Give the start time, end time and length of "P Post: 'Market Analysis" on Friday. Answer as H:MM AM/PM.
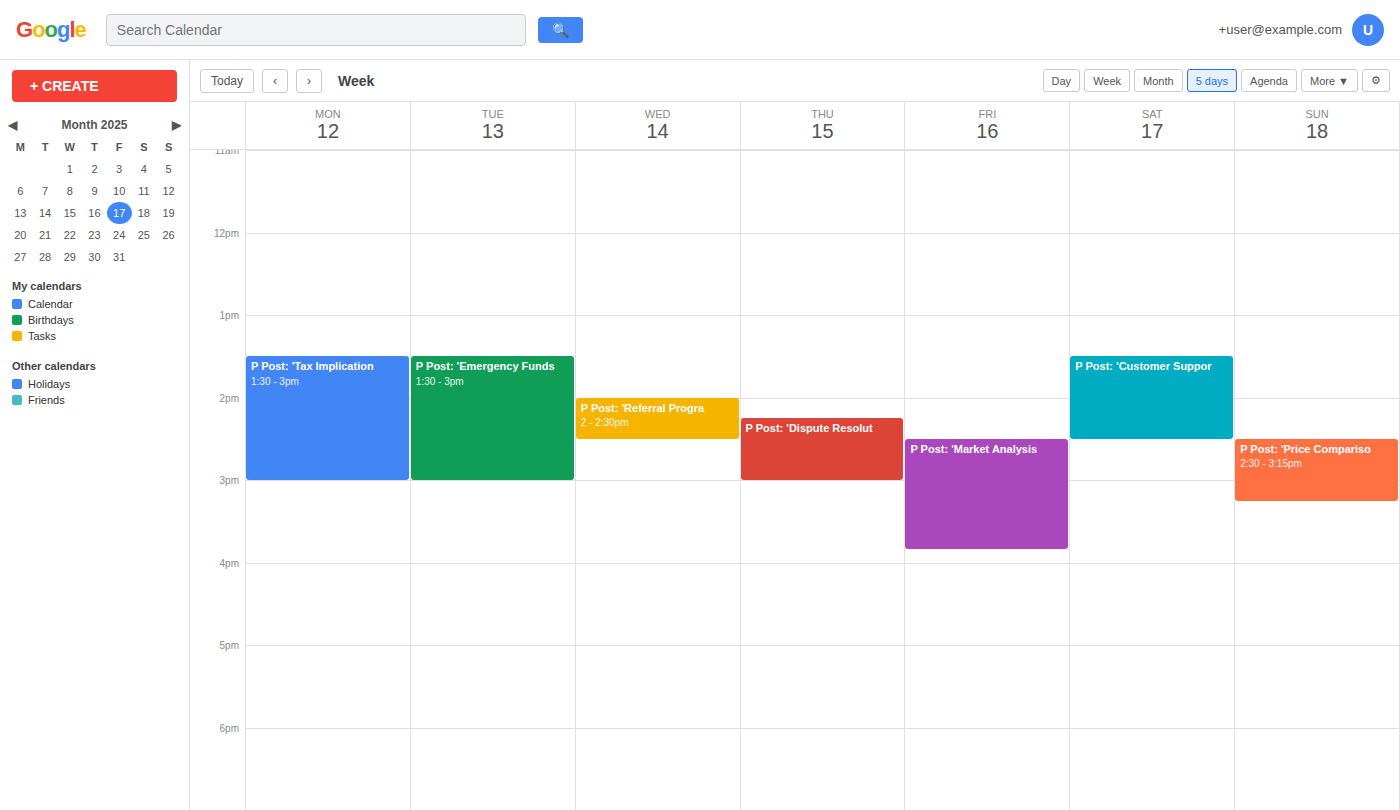
2:30 PM to 3:50 PM, 1 hour 20 minutes